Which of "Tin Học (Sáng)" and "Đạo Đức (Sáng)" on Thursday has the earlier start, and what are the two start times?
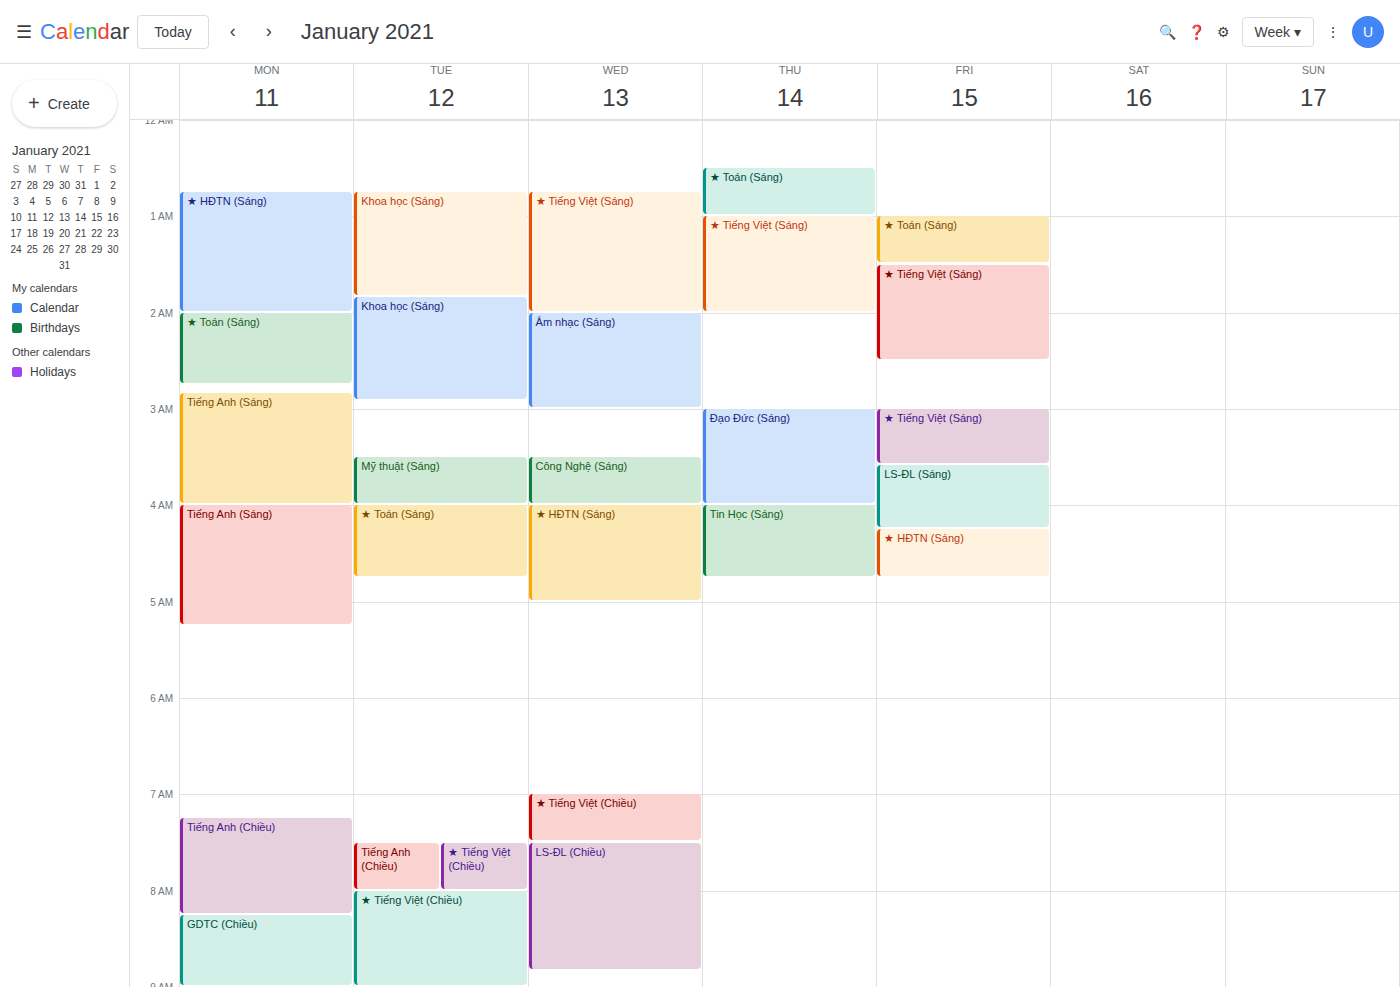
"Đạo Đức (Sáng)" 3:00 AM; "Tin Học (Sáng)" 4:00 AM.